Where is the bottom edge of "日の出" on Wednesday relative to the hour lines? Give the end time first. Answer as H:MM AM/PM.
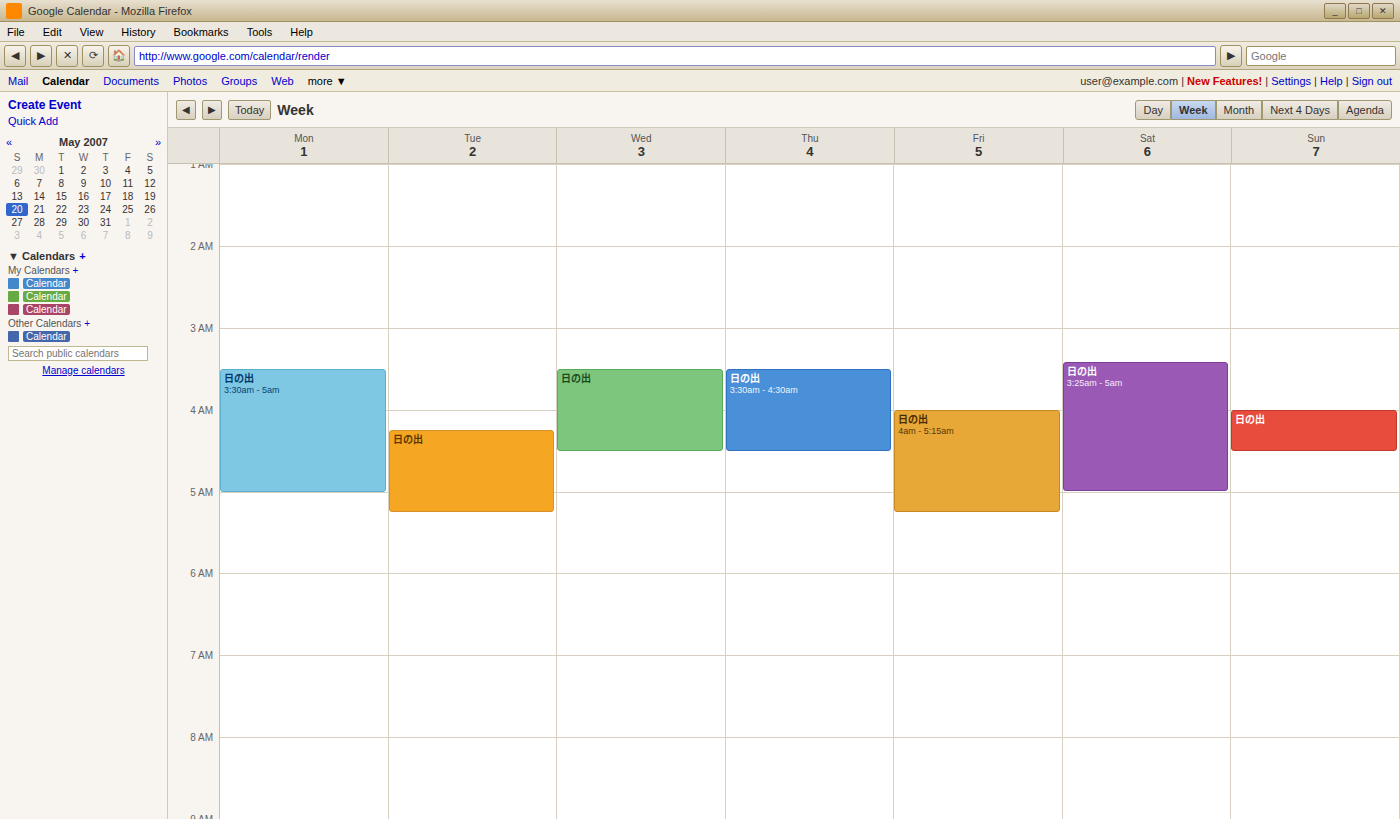
4:30 AM -- halfway between the 4 AM and 5 AM lines.